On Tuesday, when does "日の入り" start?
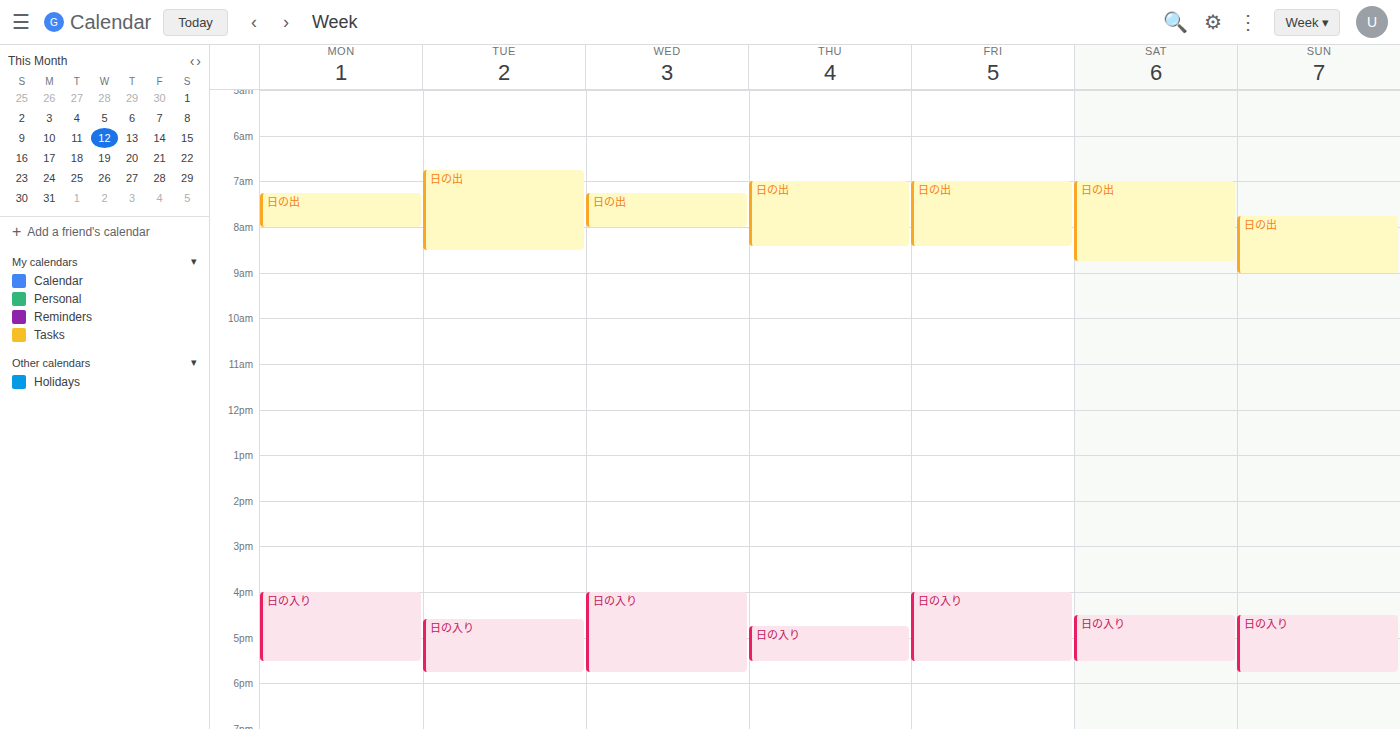
4:35 PM